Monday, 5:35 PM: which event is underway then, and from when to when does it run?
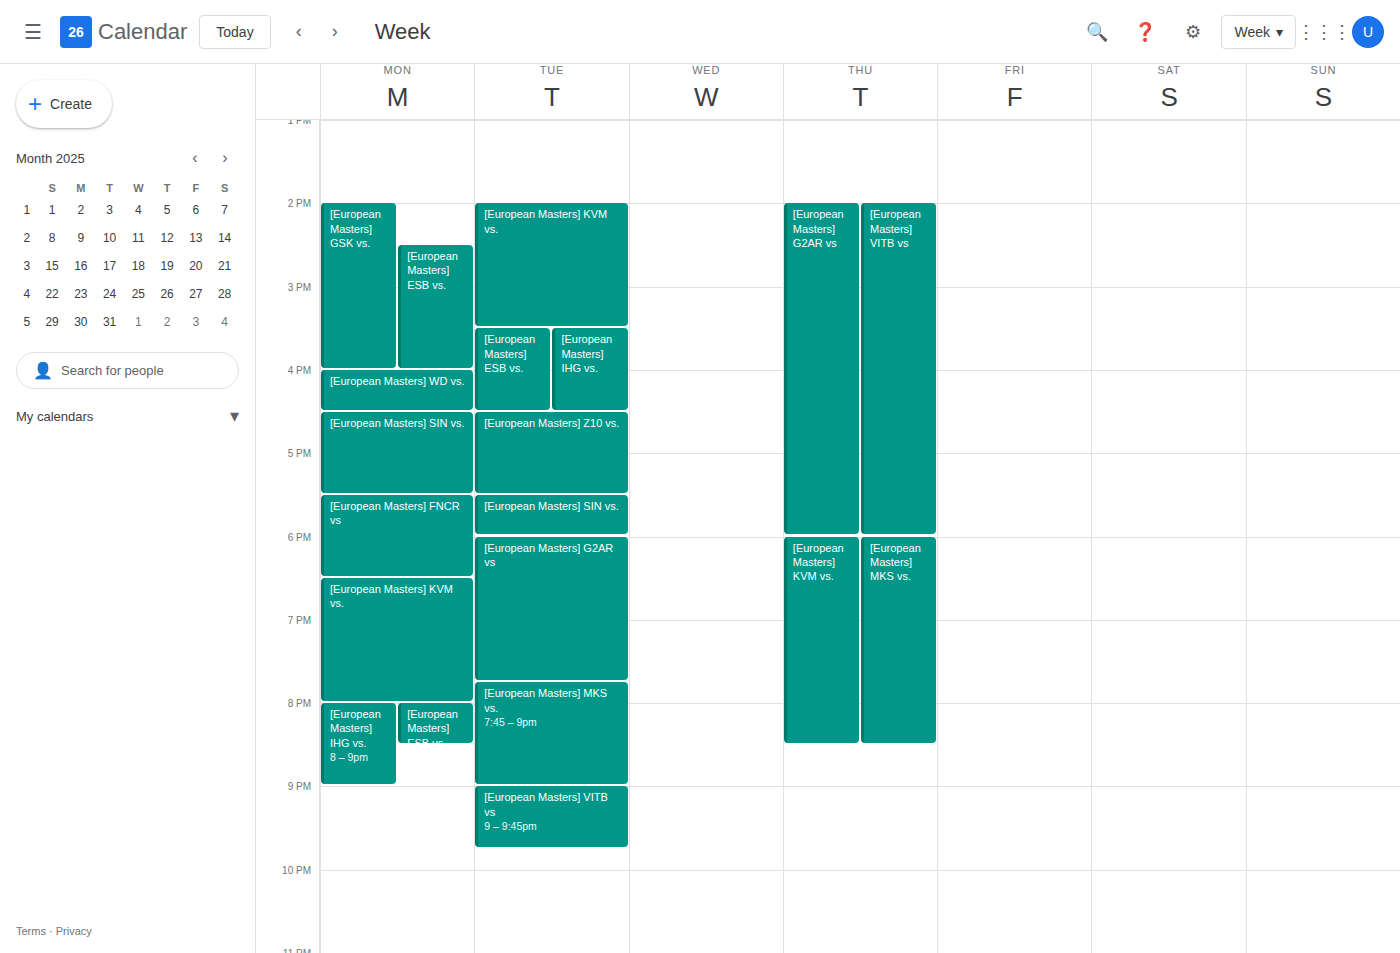
"[European Masters] FNCR vs", 5:30 PM to 6:30 PM